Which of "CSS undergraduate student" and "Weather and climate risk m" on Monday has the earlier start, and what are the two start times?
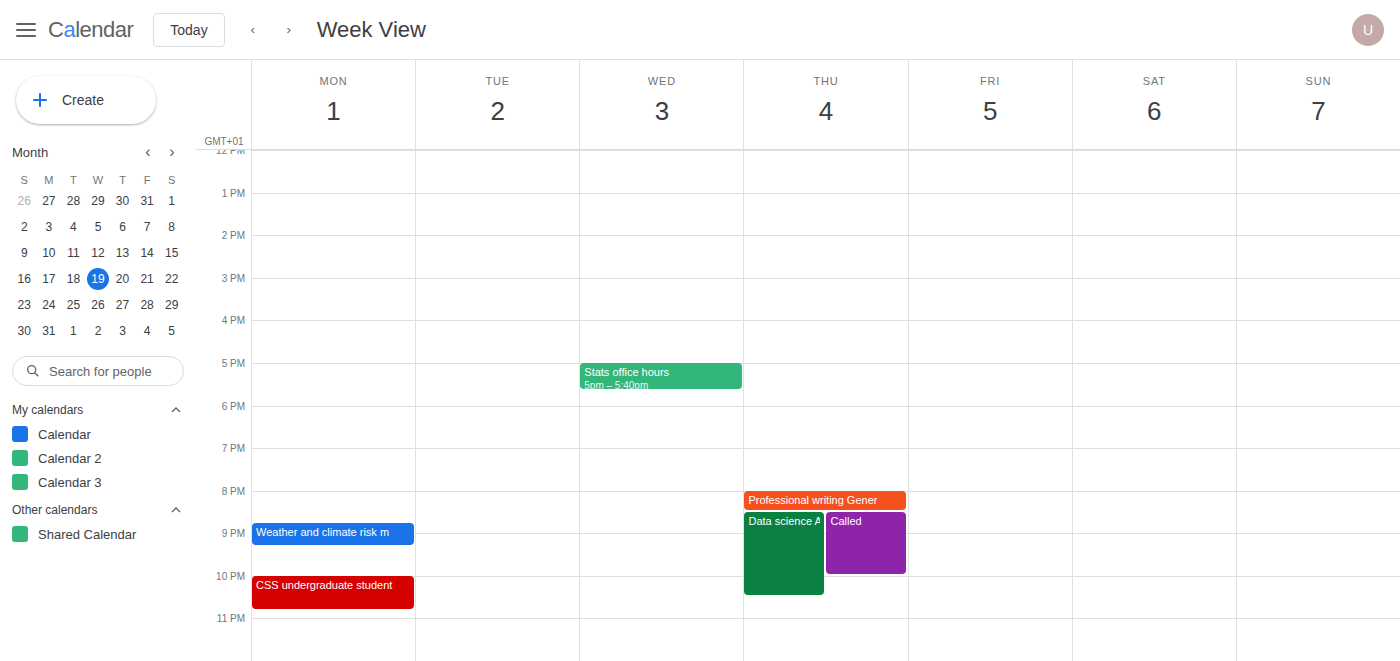
"Weather and climate risk m" 20:45; "CSS undergraduate student" 22:00.